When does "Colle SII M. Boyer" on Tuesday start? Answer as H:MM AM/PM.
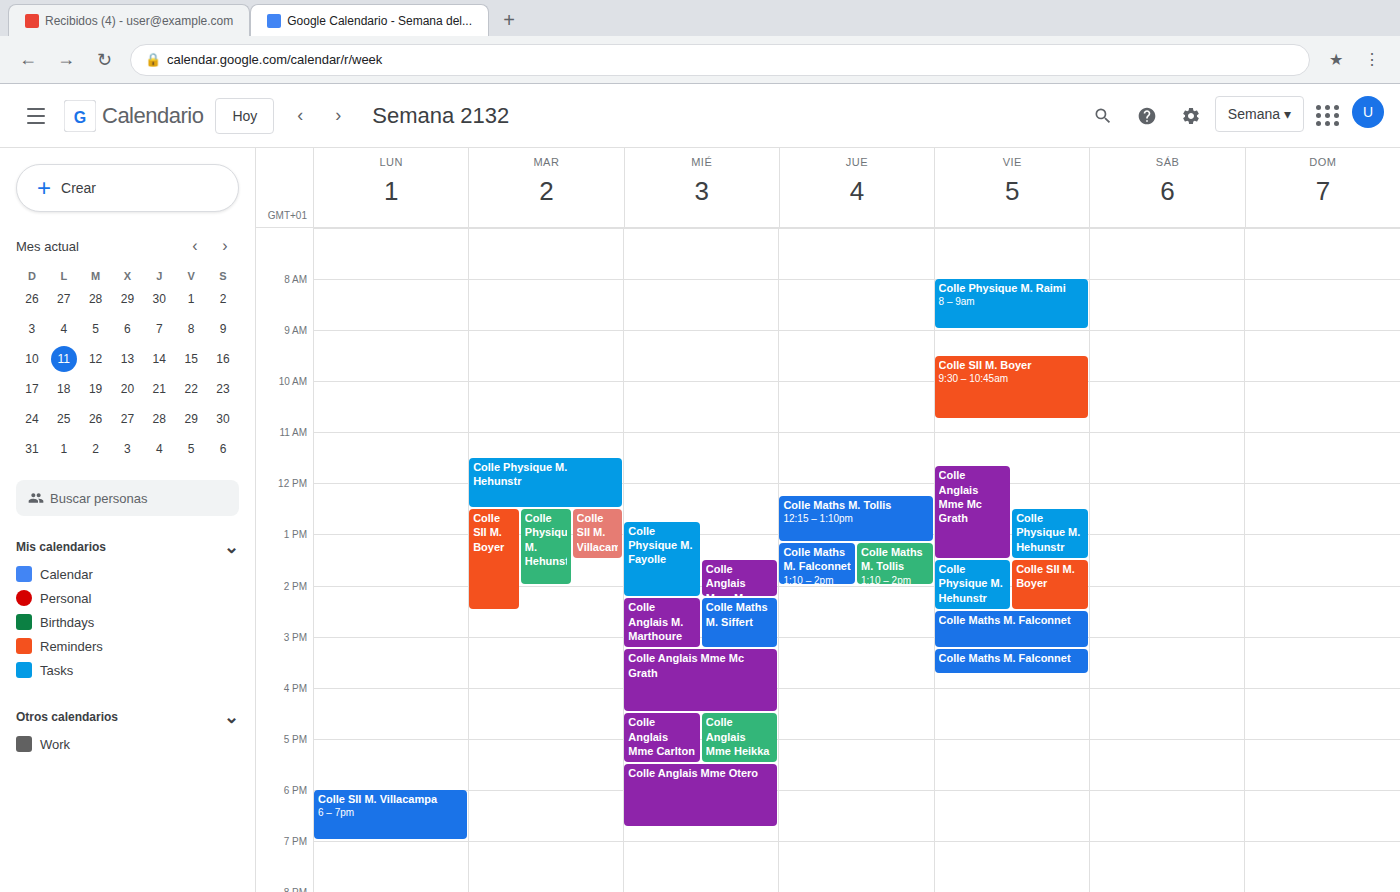
12:30 PM